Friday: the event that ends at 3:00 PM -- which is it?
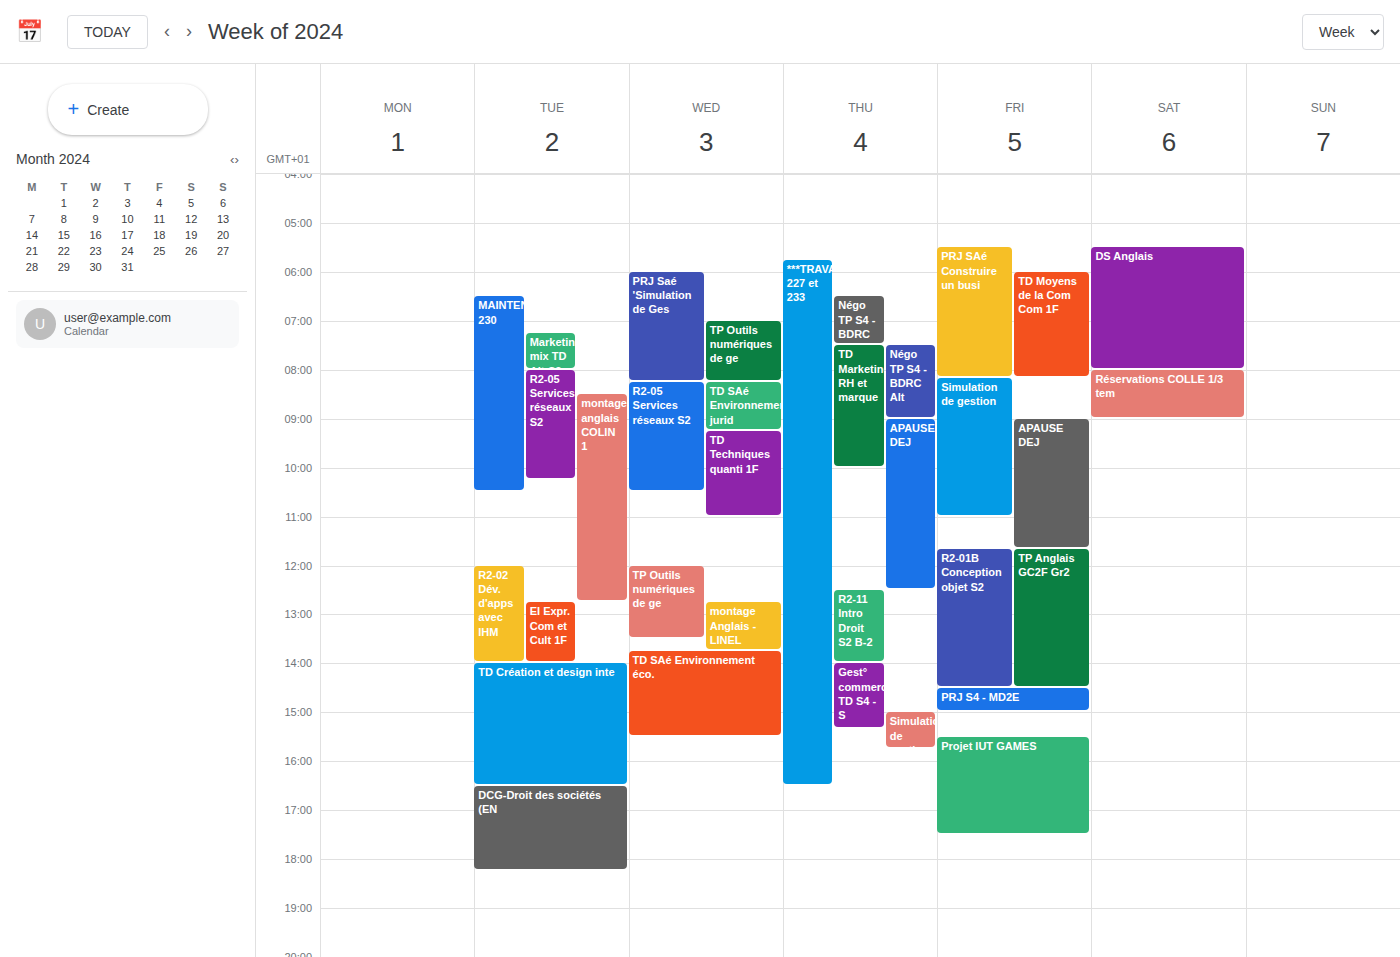
"PRJ S4 - MD2E"